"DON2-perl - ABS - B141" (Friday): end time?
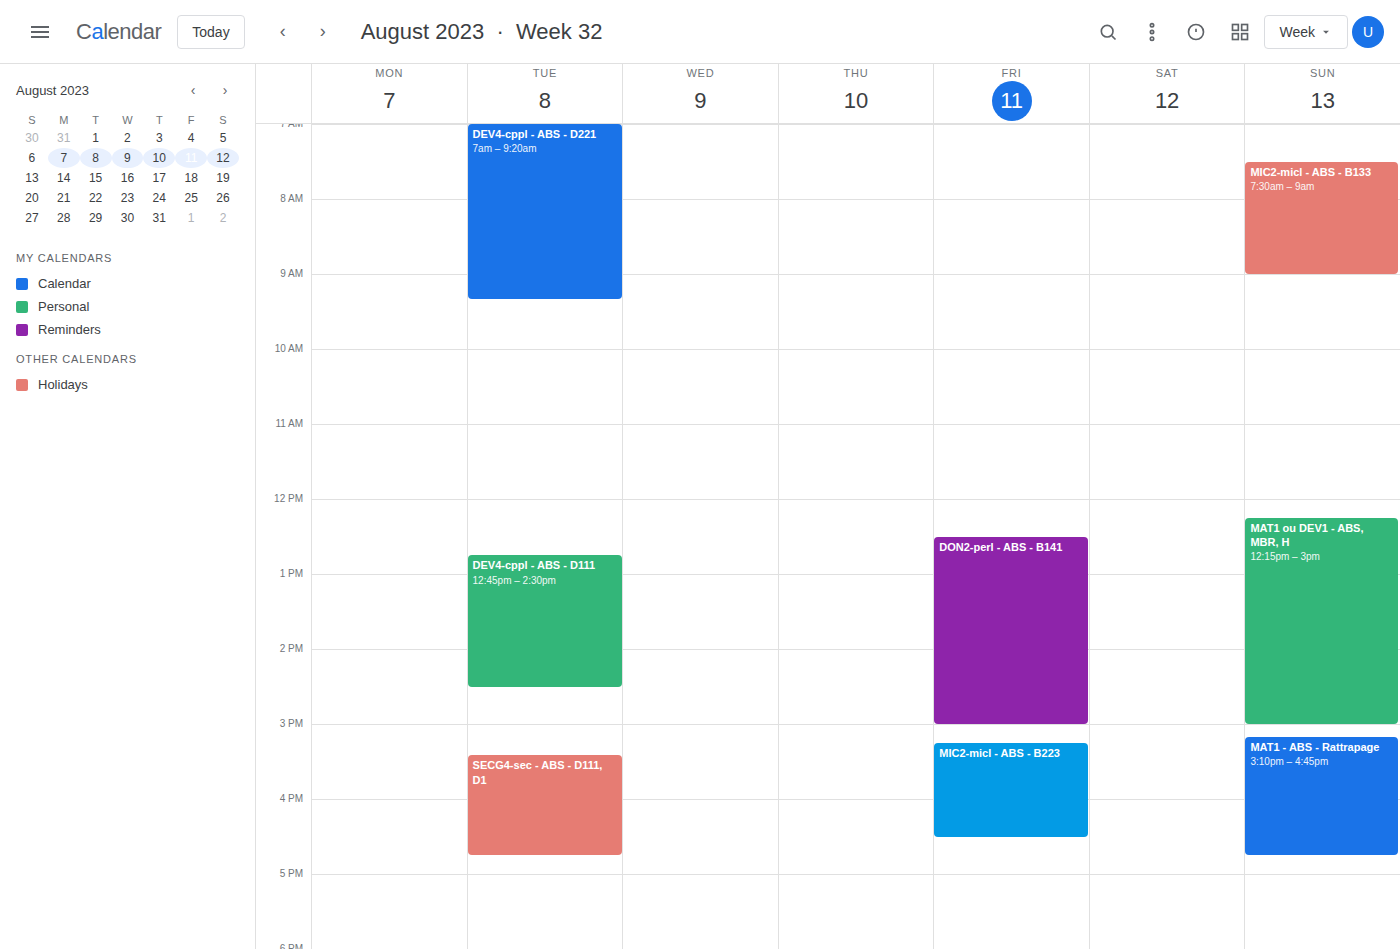
3:00 PM